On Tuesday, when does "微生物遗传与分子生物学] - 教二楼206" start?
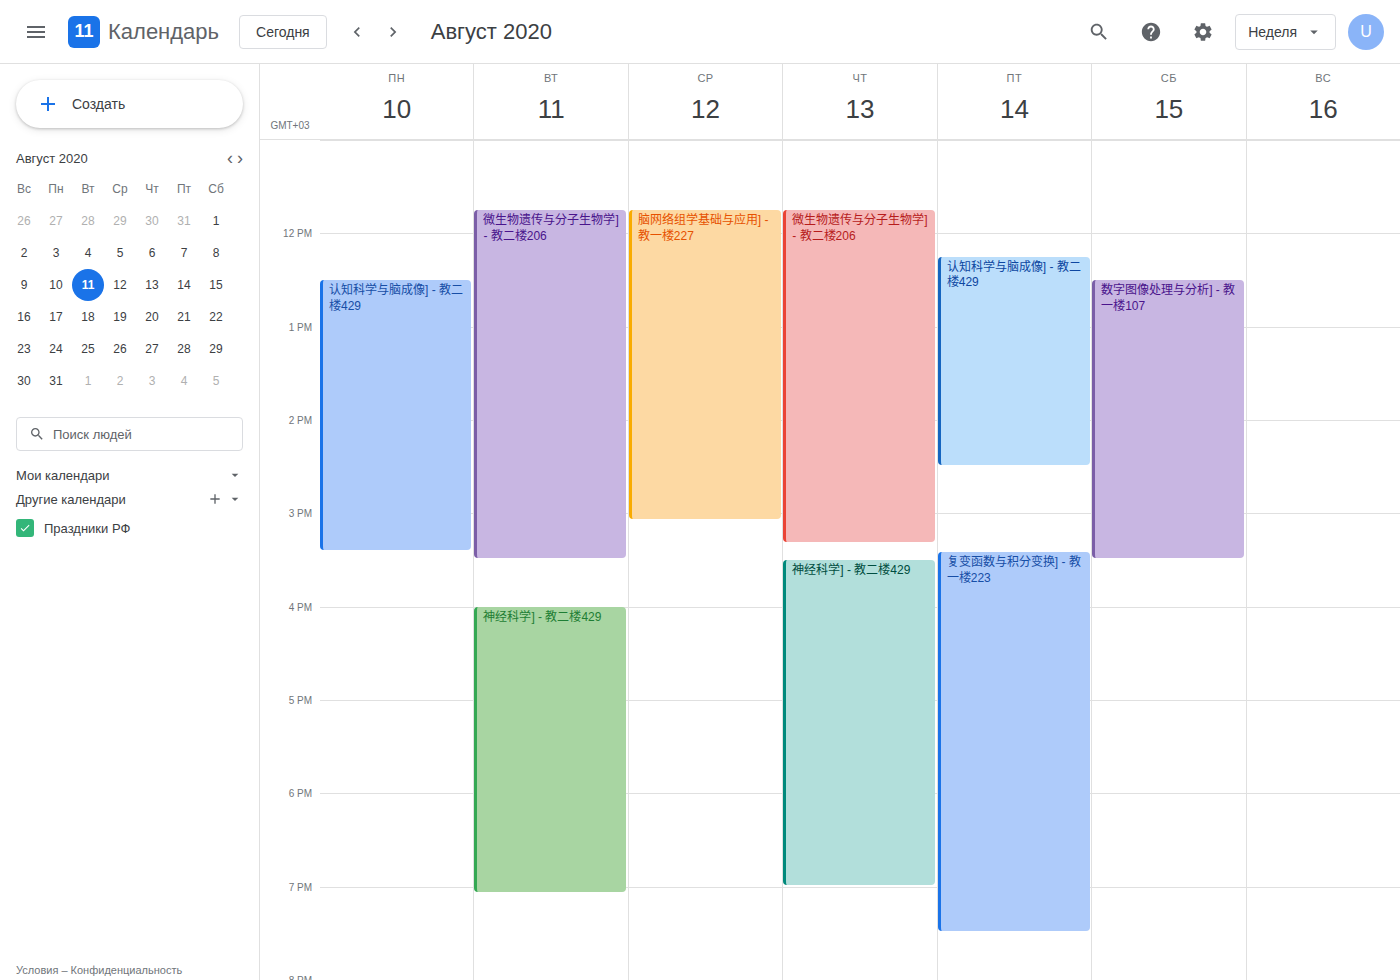
11:45 AM